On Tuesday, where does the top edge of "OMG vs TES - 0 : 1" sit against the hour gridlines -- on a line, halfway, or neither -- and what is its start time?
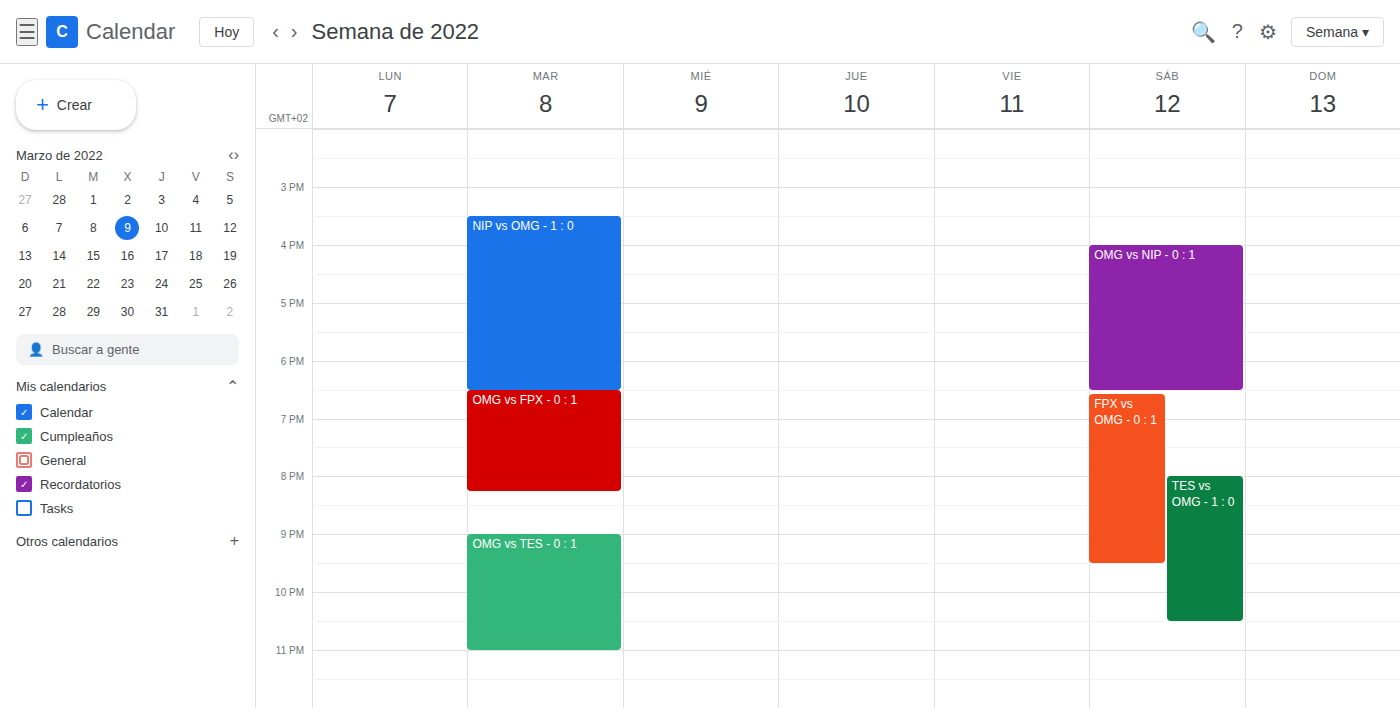
21:00 -- exactly on the 21:00 line.